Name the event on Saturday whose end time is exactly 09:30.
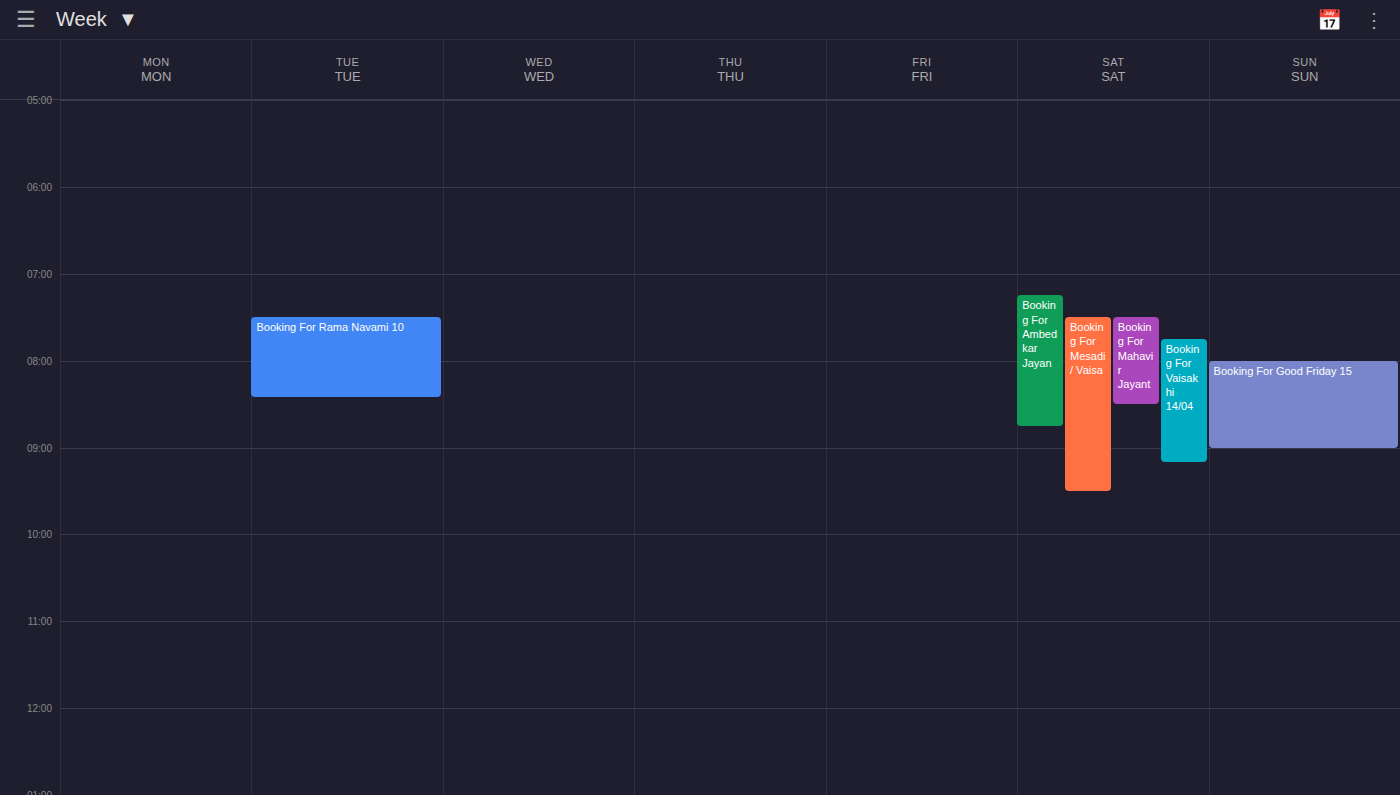
"Booking For Mesadi / Vaisa"